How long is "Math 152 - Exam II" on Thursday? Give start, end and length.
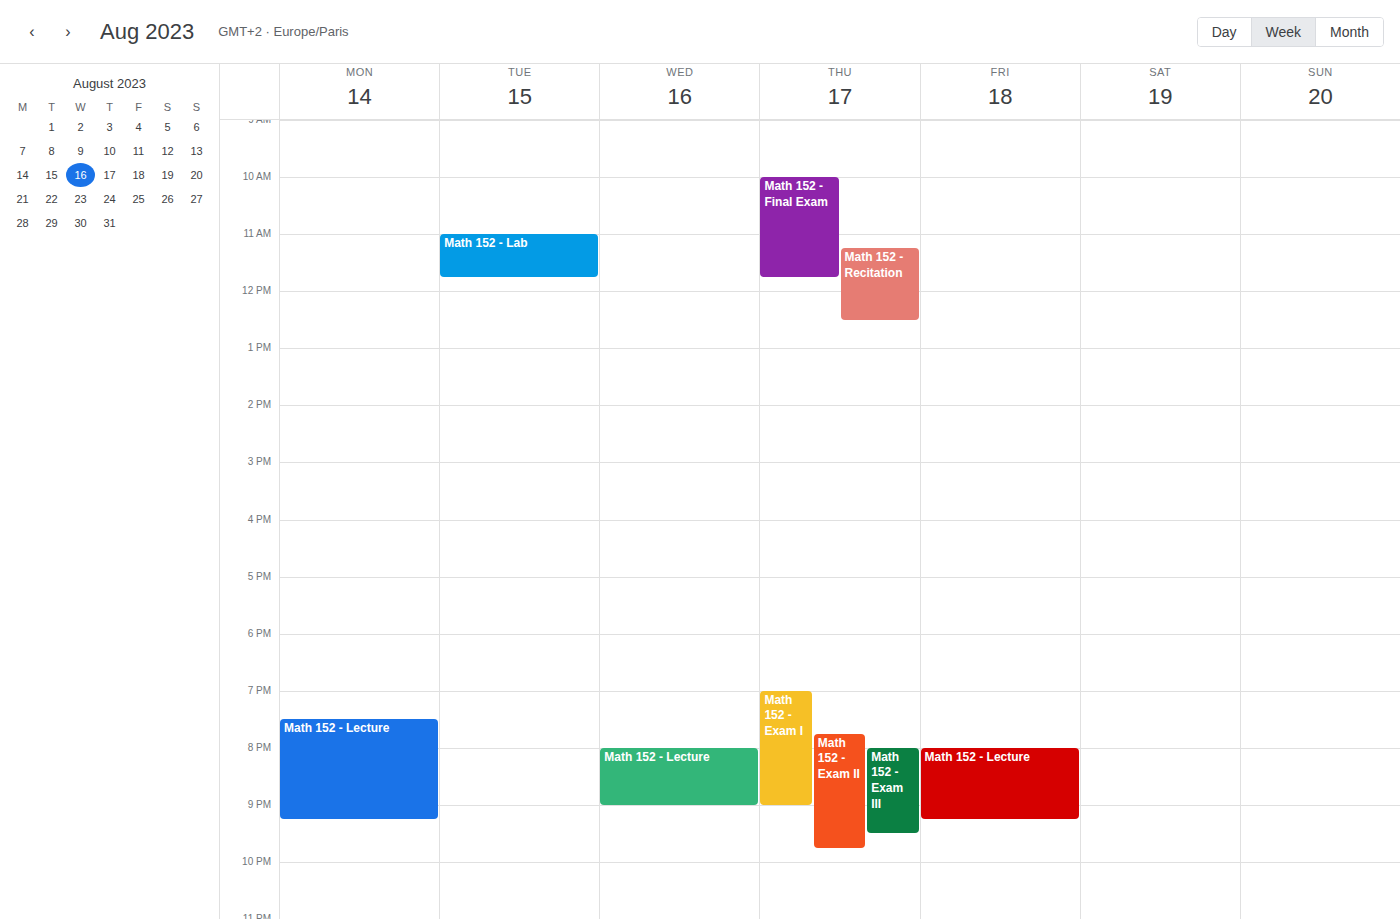
7:45 PM to 9:45 PM, 2 hours